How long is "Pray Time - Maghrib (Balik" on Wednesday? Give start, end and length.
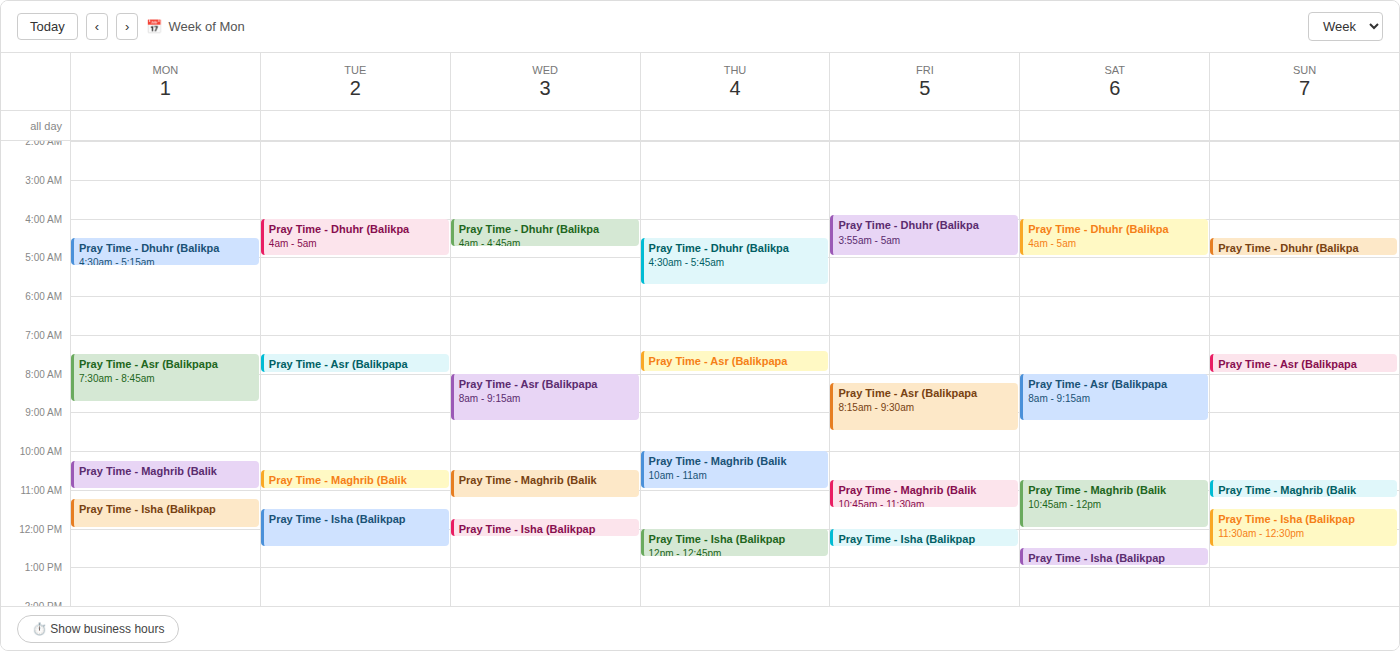
10:30 to 11:15, 45 minutes